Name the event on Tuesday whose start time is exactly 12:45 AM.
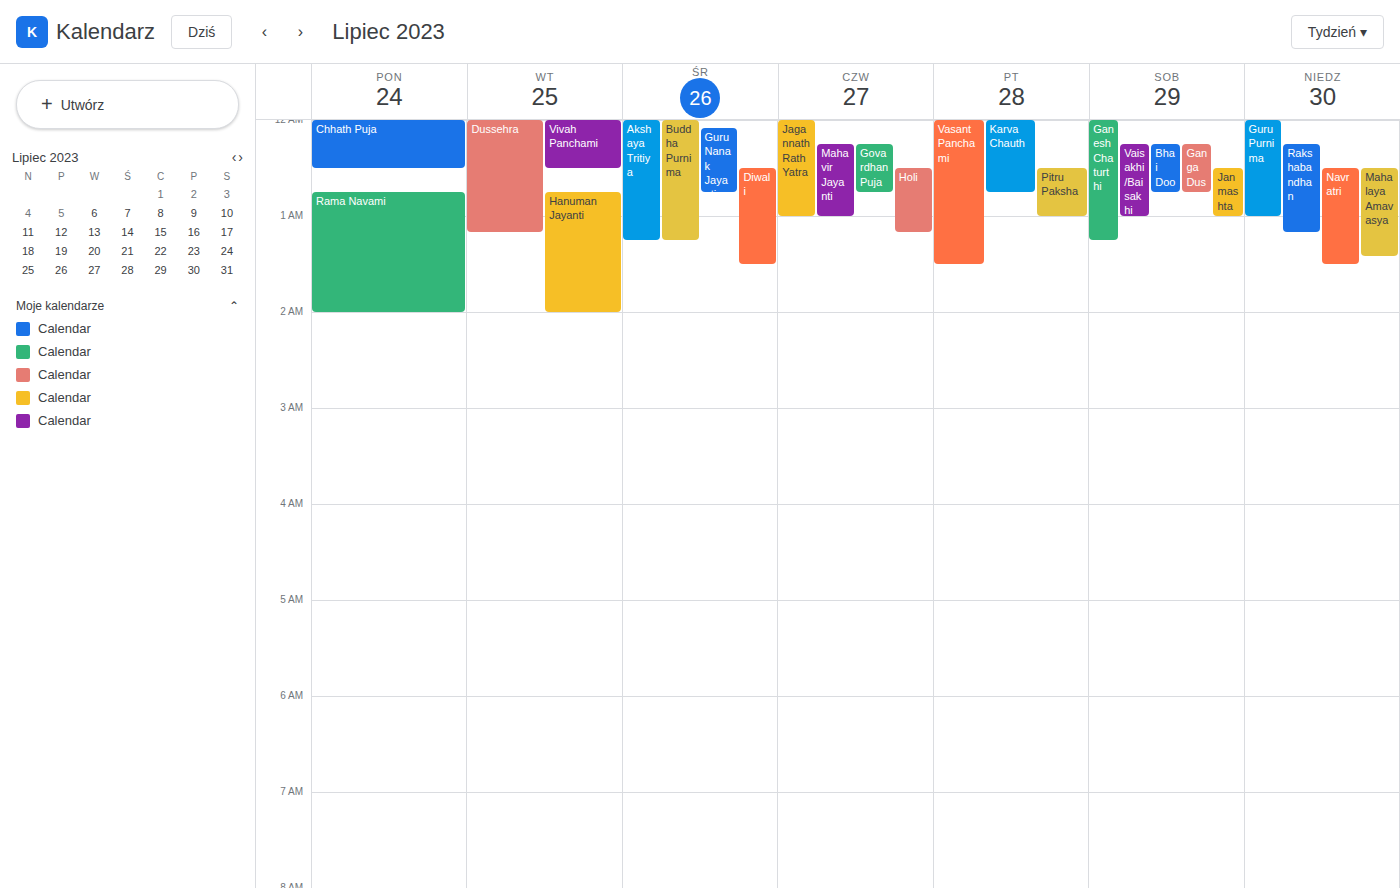
"Hanuman Jayanti"